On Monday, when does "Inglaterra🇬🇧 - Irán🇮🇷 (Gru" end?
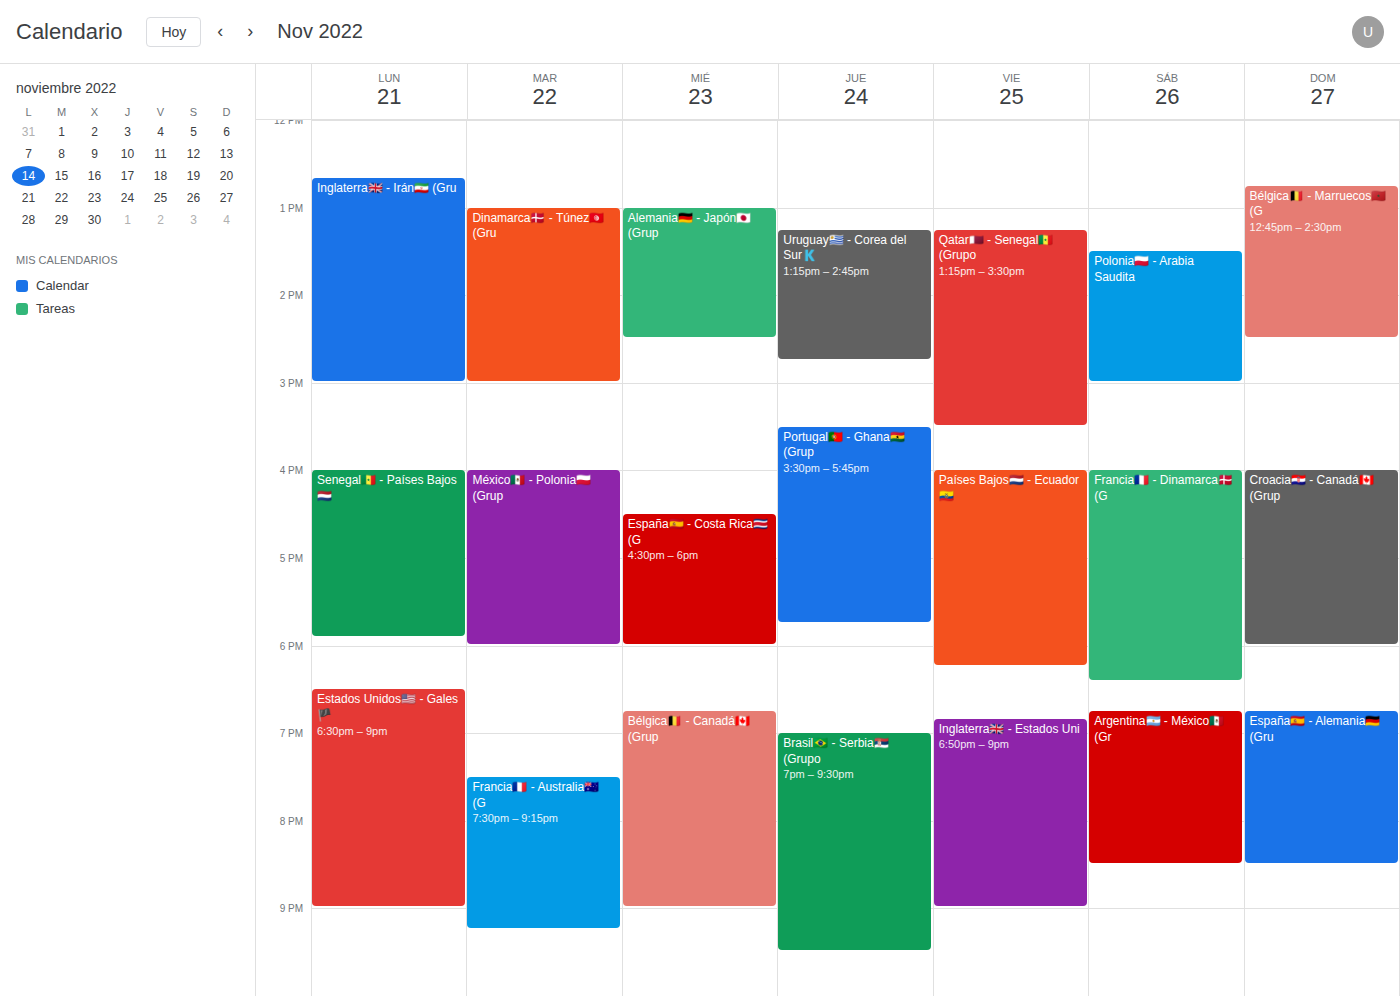
3:00 PM